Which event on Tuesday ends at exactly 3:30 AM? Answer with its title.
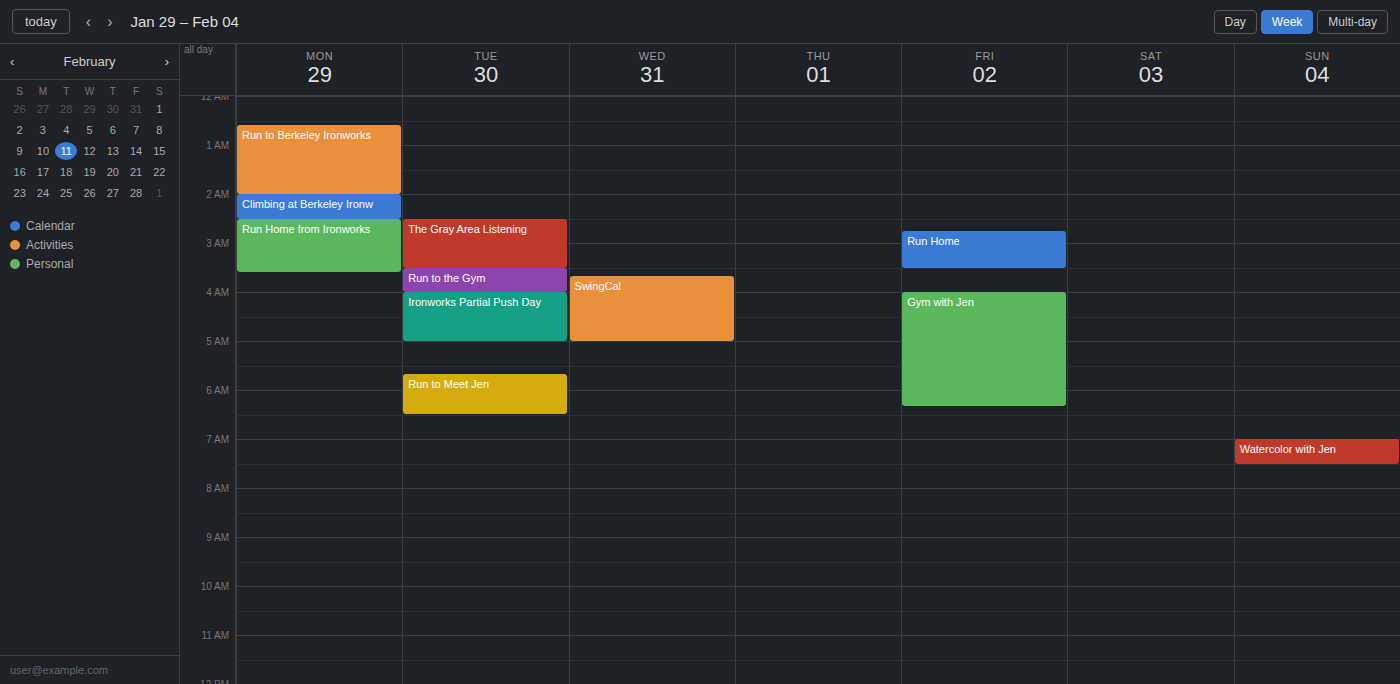
"The Gray Area Listening"